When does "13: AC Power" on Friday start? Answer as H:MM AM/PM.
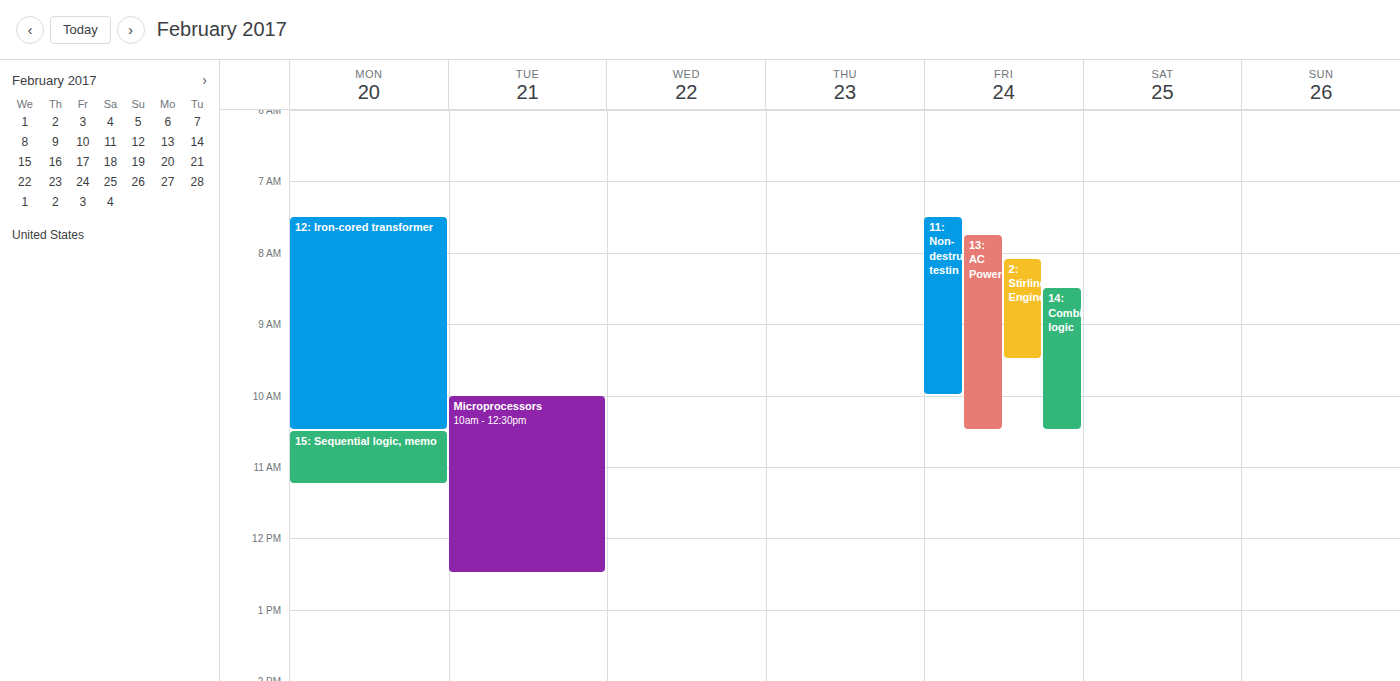
7:45 AM